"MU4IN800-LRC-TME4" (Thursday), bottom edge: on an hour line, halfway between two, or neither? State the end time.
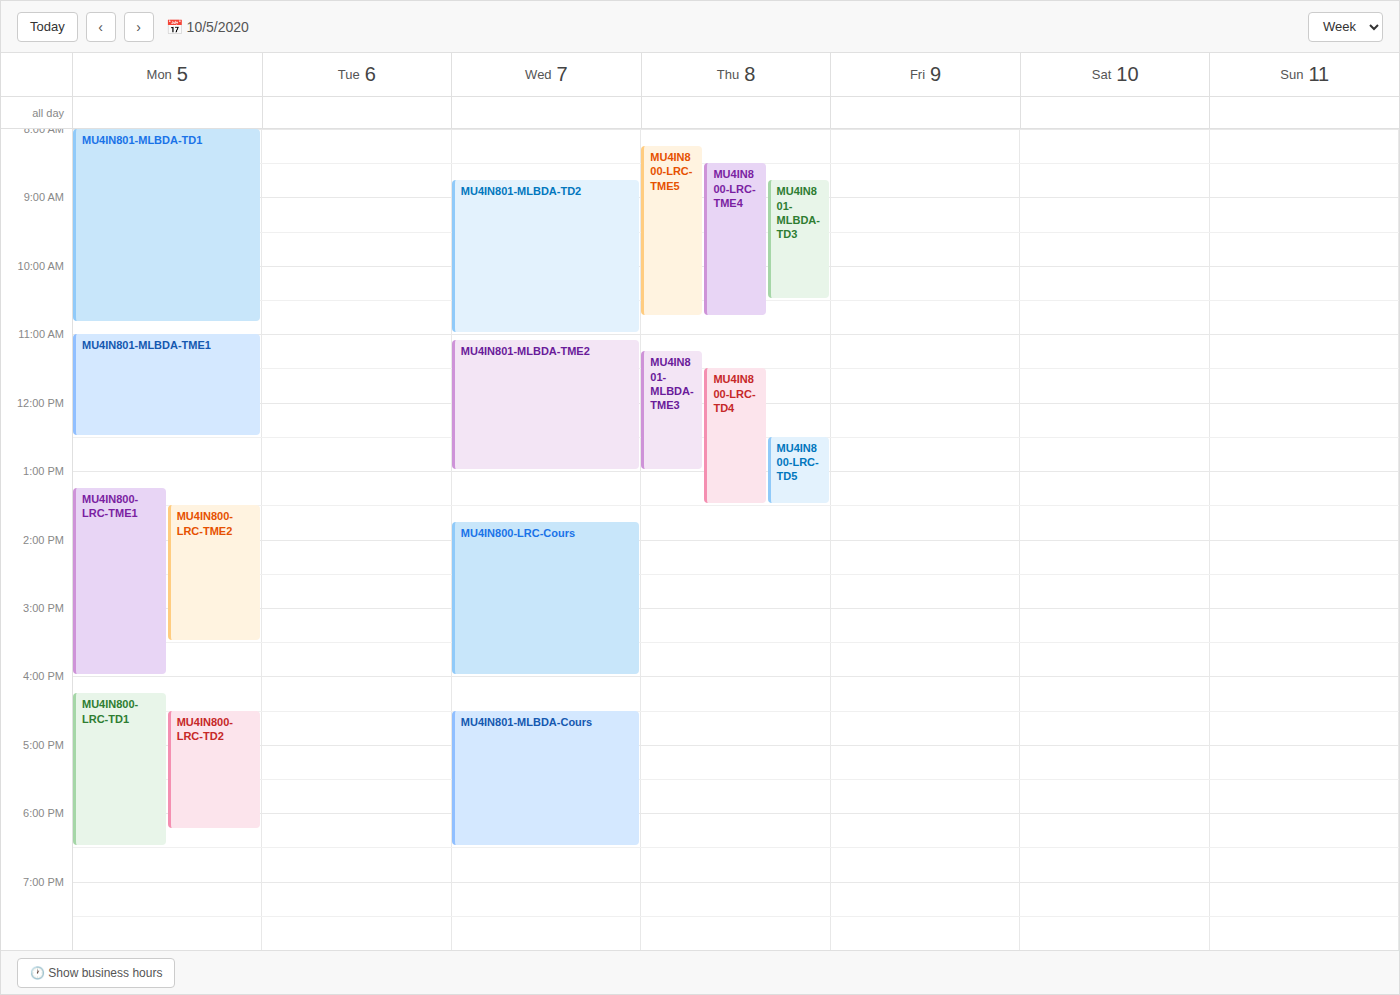
10:45 AM -- neither: three quarters of the way from the 10 AM line to the 11 AM line.